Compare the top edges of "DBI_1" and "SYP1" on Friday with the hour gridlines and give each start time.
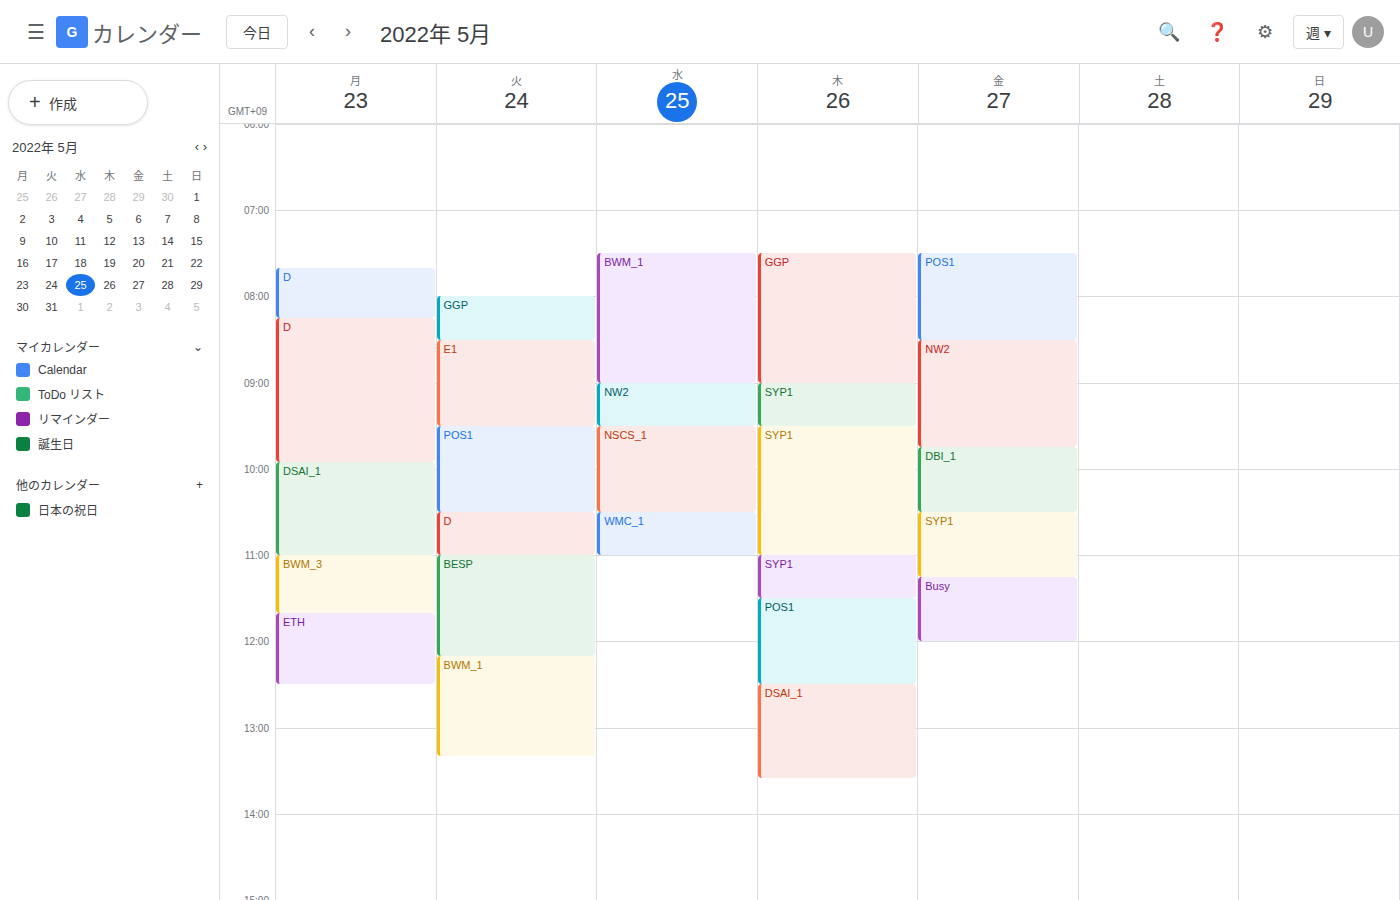
"DBI_1": 9:45 AM, neither: three quarters of the way from the 9 AM line to the 10 AM line. "SYP1": 10:30 AM, halfway between the 10 AM and 11 AM lines.